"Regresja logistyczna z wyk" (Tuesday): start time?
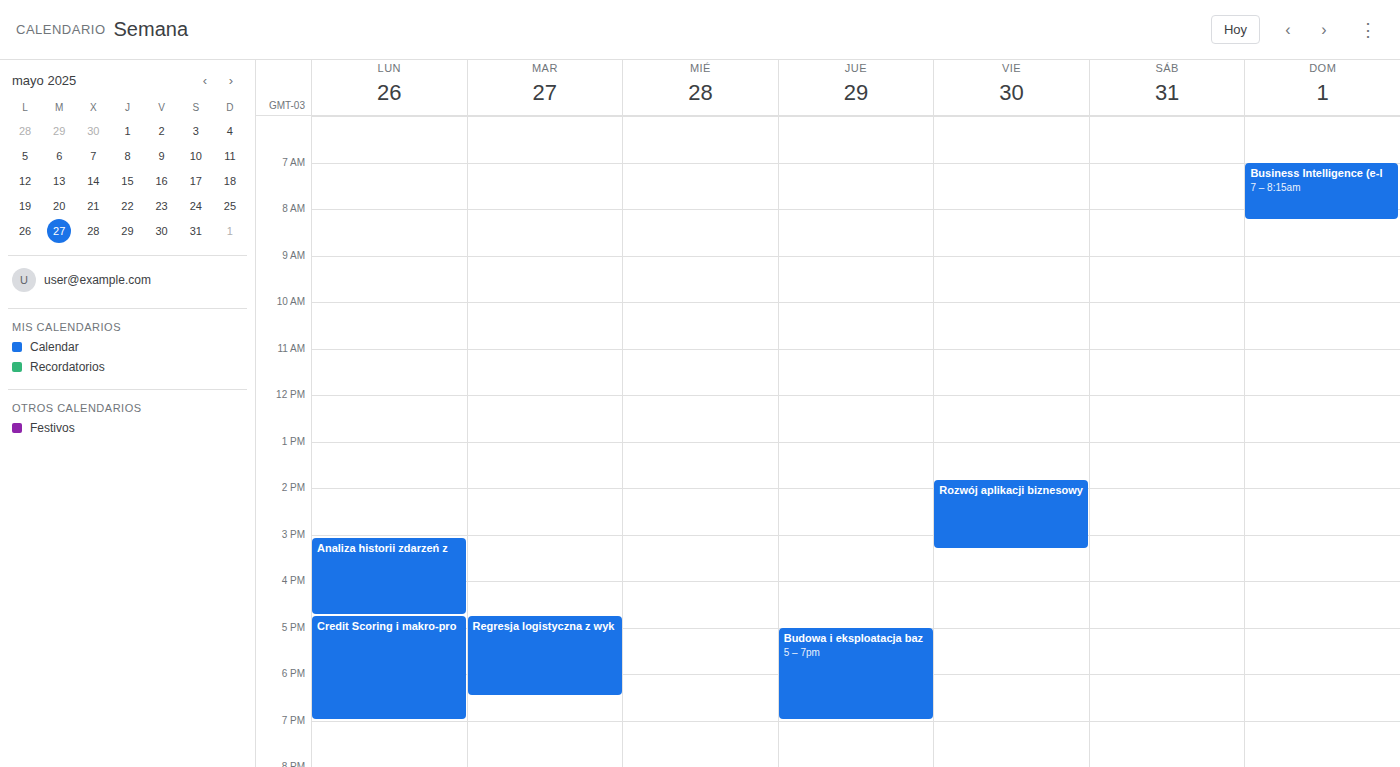
4:45 PM